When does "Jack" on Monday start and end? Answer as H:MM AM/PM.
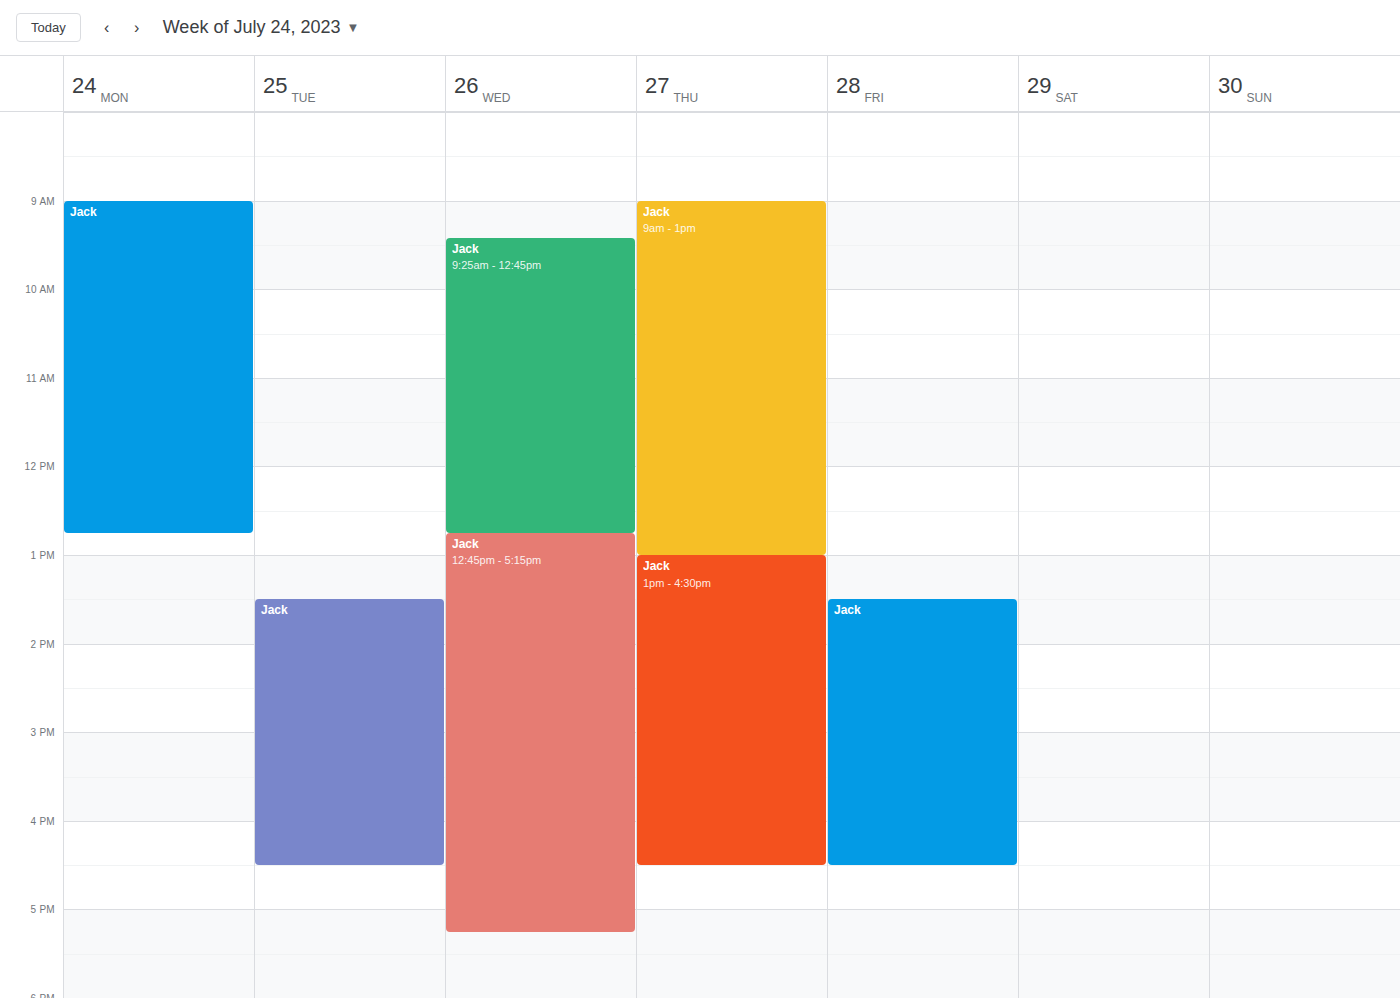
9:00 AM to 12:45 PM